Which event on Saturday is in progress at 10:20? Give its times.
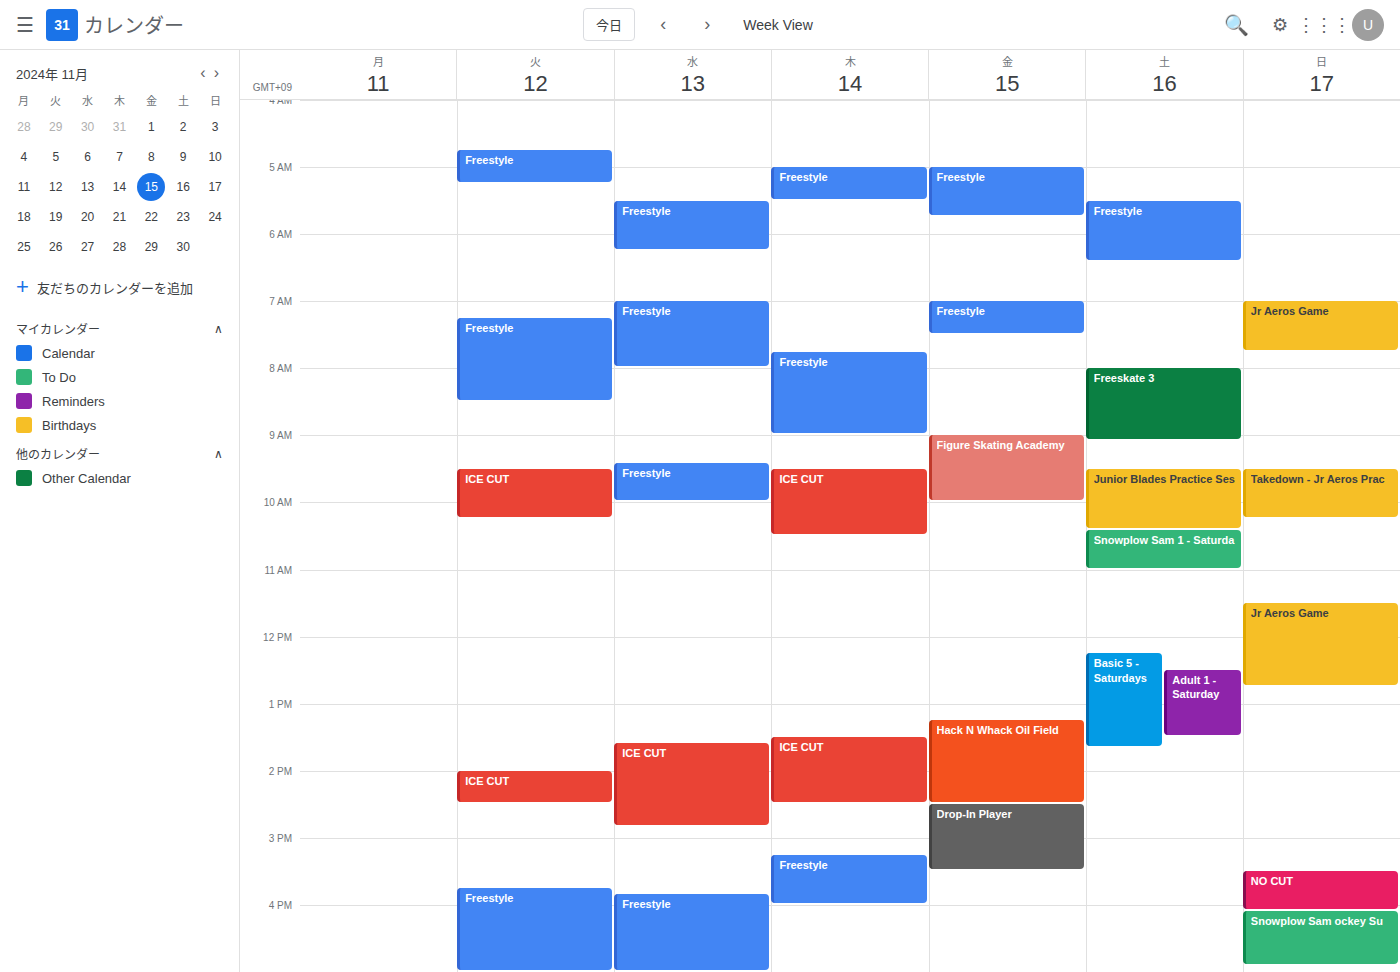
"Junior Blades Practice Ses", 09:30 to 10:25